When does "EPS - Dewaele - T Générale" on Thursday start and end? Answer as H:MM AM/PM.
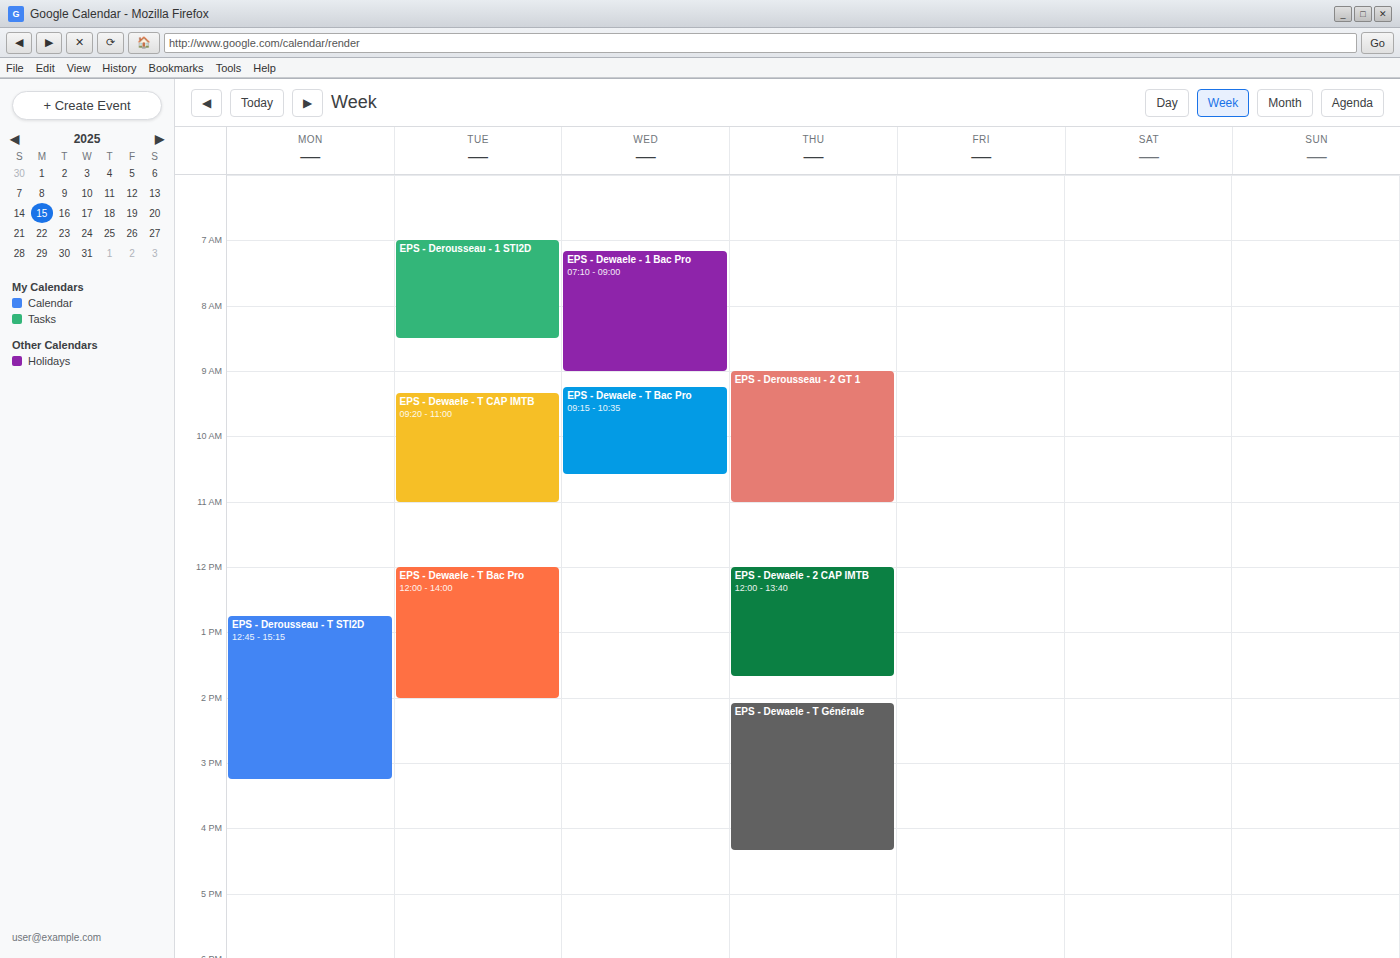
2:05 PM to 4:20 PM